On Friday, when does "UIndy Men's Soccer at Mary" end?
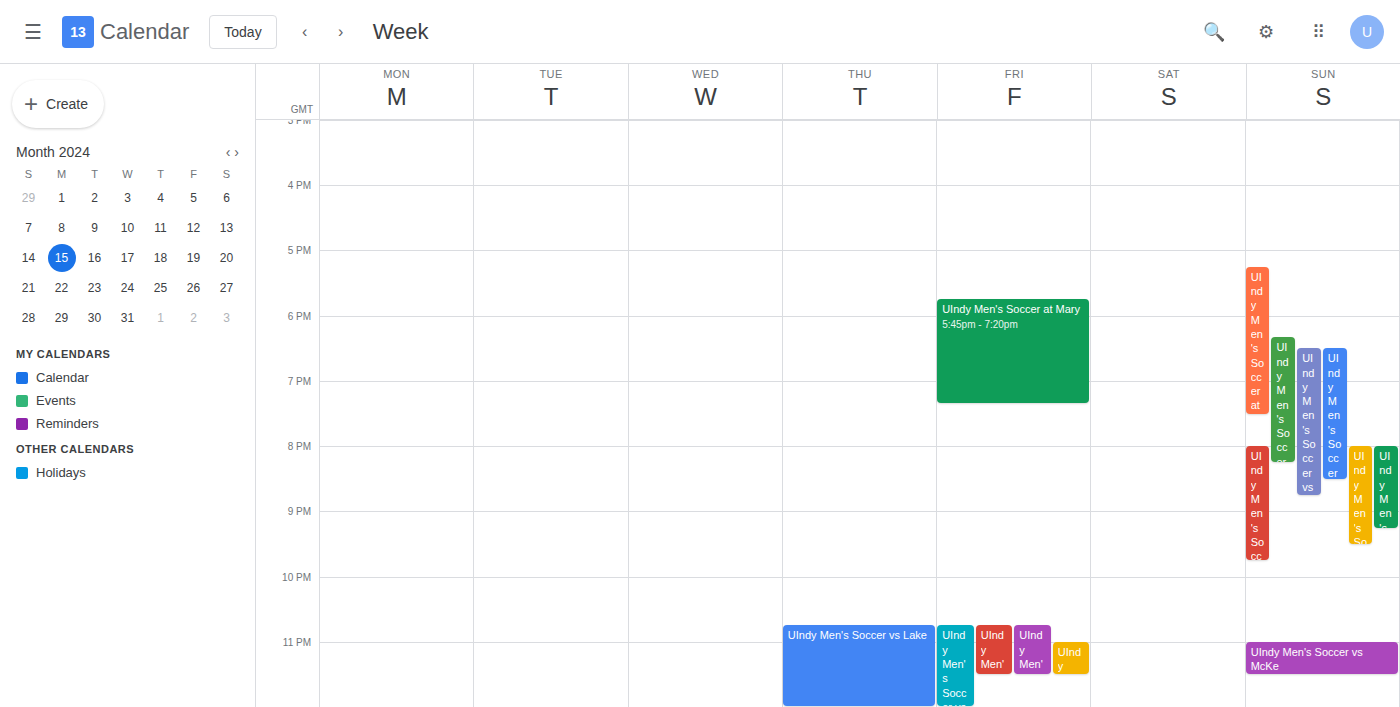
7:20 PM